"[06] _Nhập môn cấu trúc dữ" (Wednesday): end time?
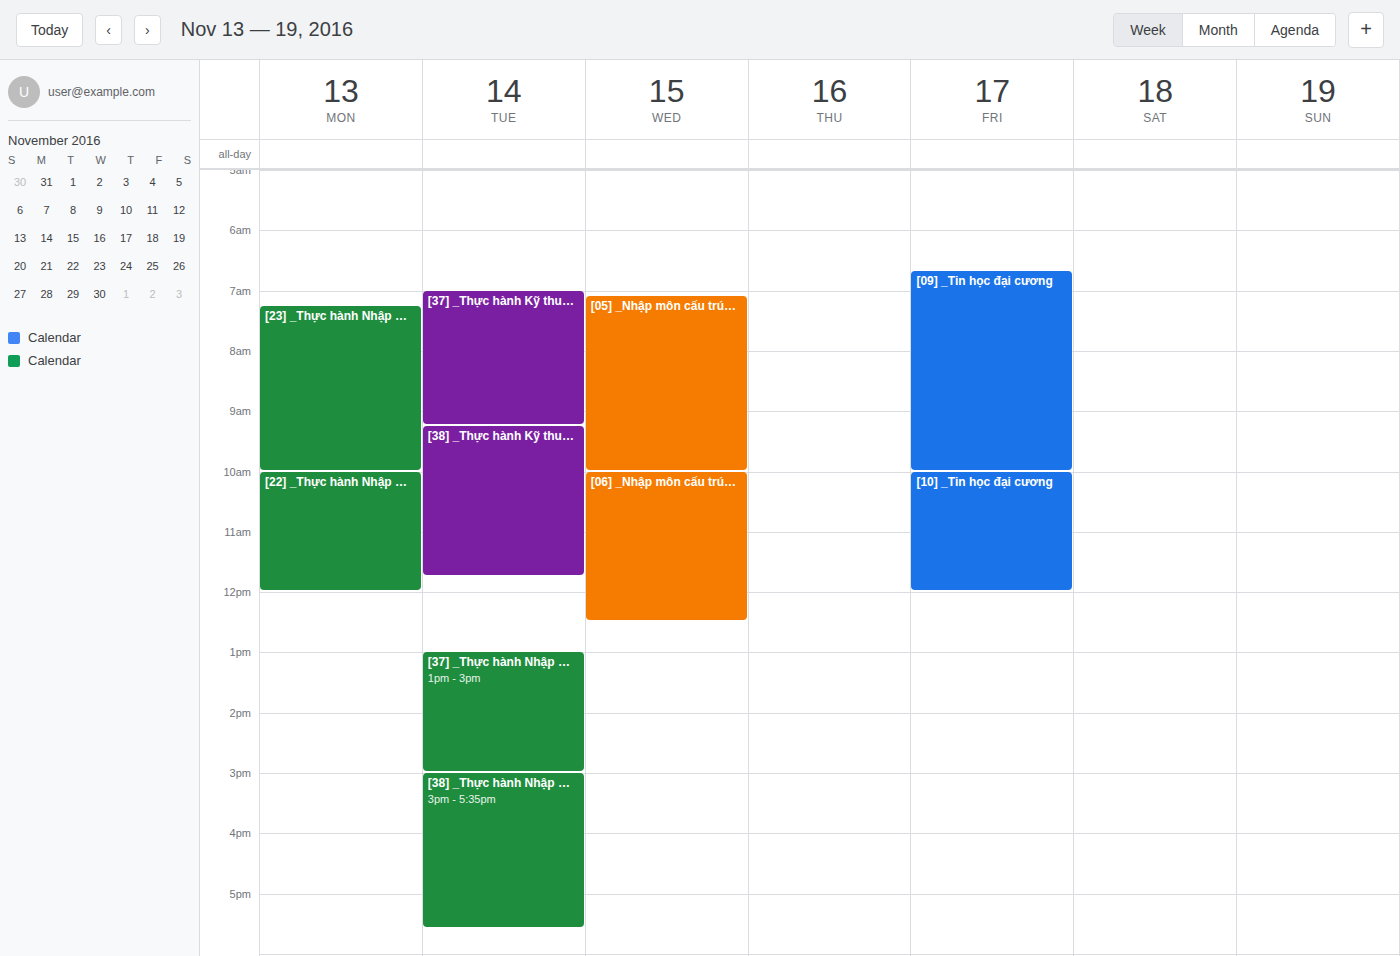
12:30 PM